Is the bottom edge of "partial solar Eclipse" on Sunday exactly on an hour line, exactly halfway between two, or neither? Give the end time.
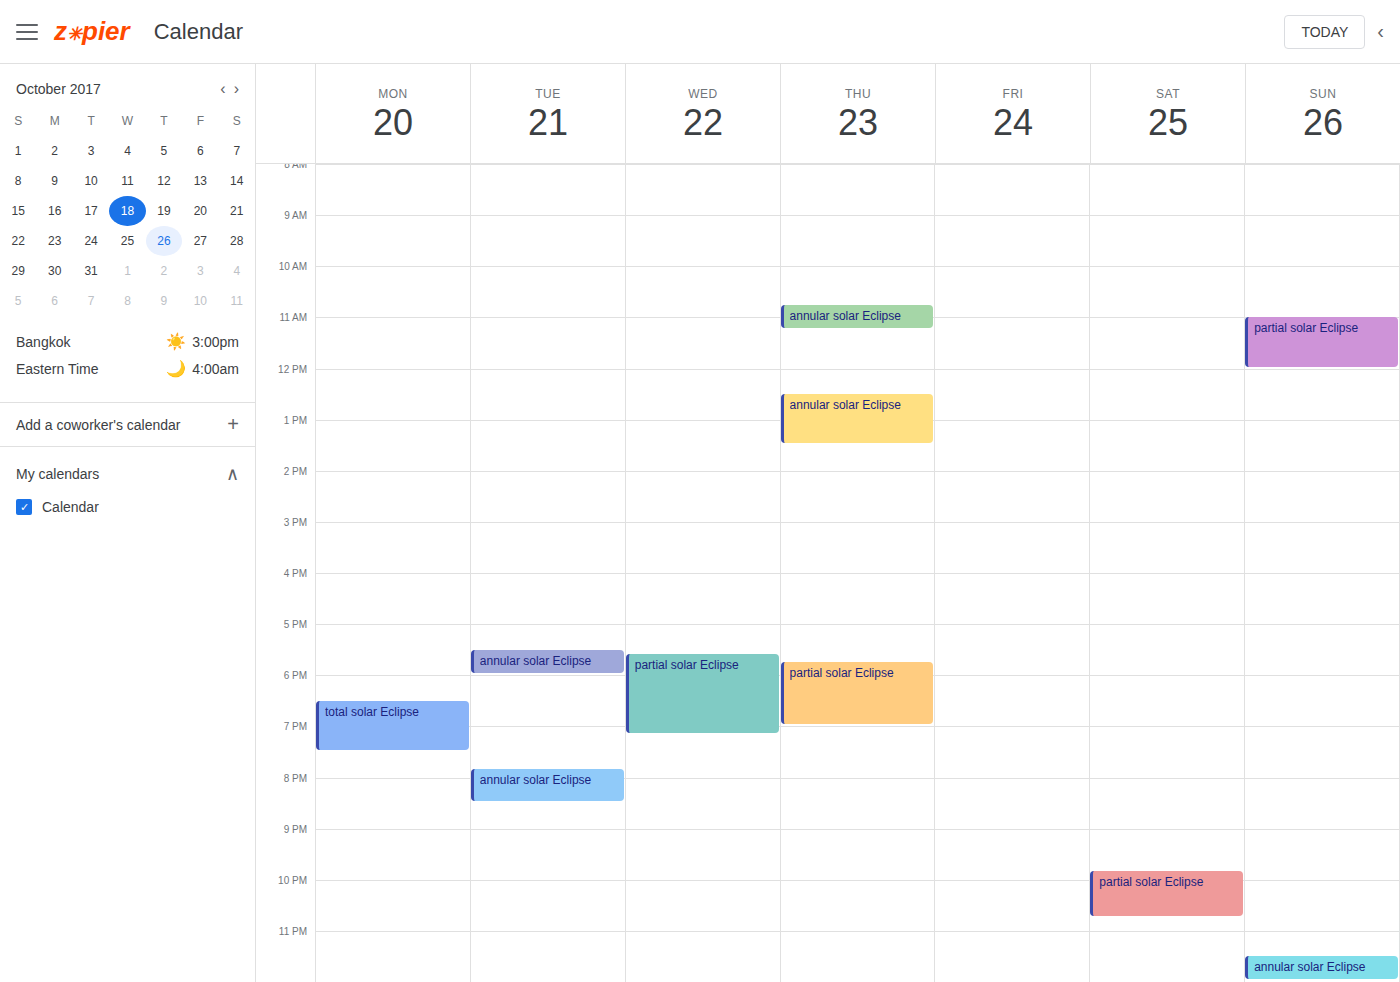
12:00 PM -- exactly on the 12 PM line.